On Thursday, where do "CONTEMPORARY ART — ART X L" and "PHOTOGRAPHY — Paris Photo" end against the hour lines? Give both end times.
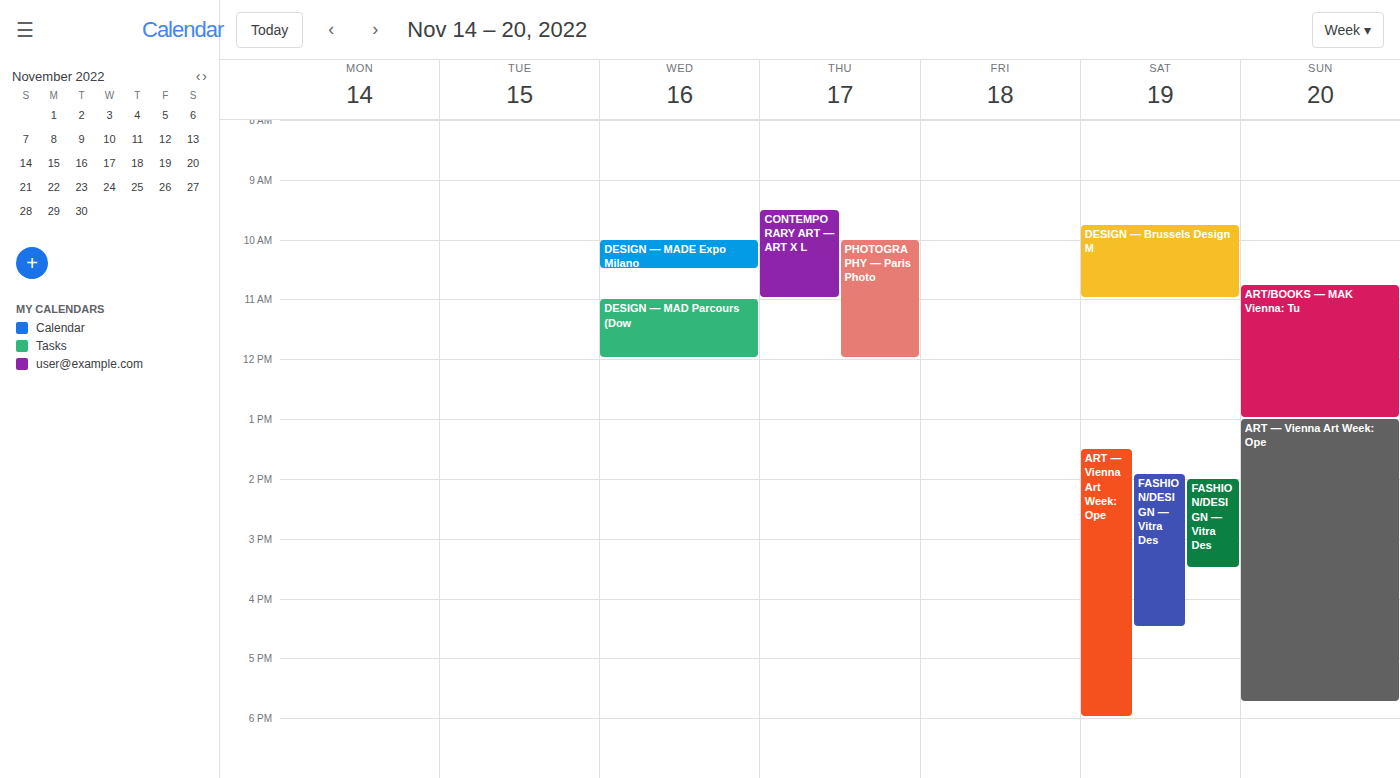
"CONTEMPORARY ART — ART X L": 11:00 AM, exactly on the 11 AM line. "PHOTOGRAPHY — Paris Photo": 12:00 PM, exactly on the 12 PM line.